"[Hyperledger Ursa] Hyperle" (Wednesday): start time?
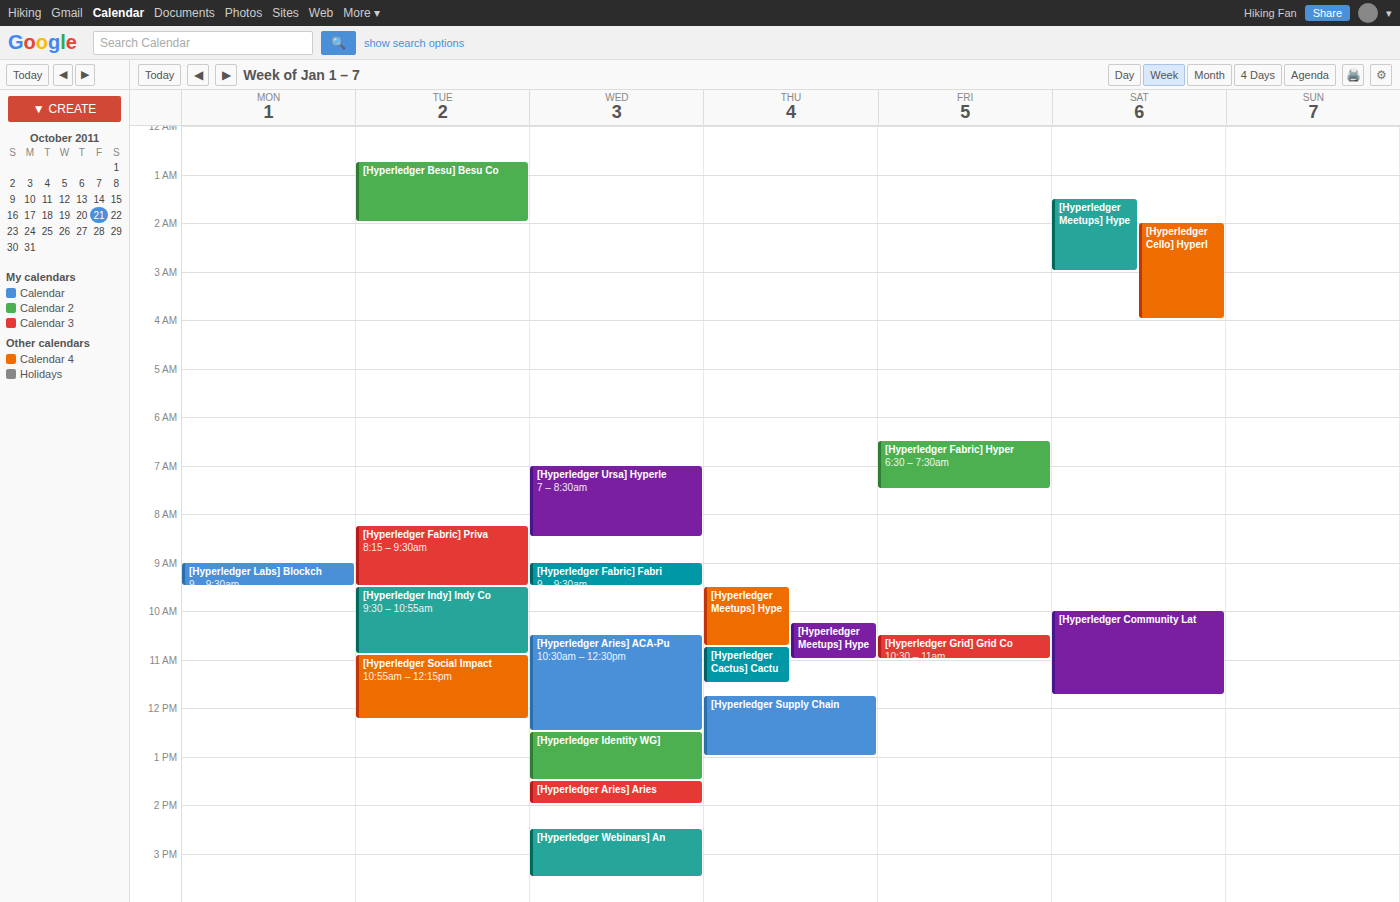
7:00 AM